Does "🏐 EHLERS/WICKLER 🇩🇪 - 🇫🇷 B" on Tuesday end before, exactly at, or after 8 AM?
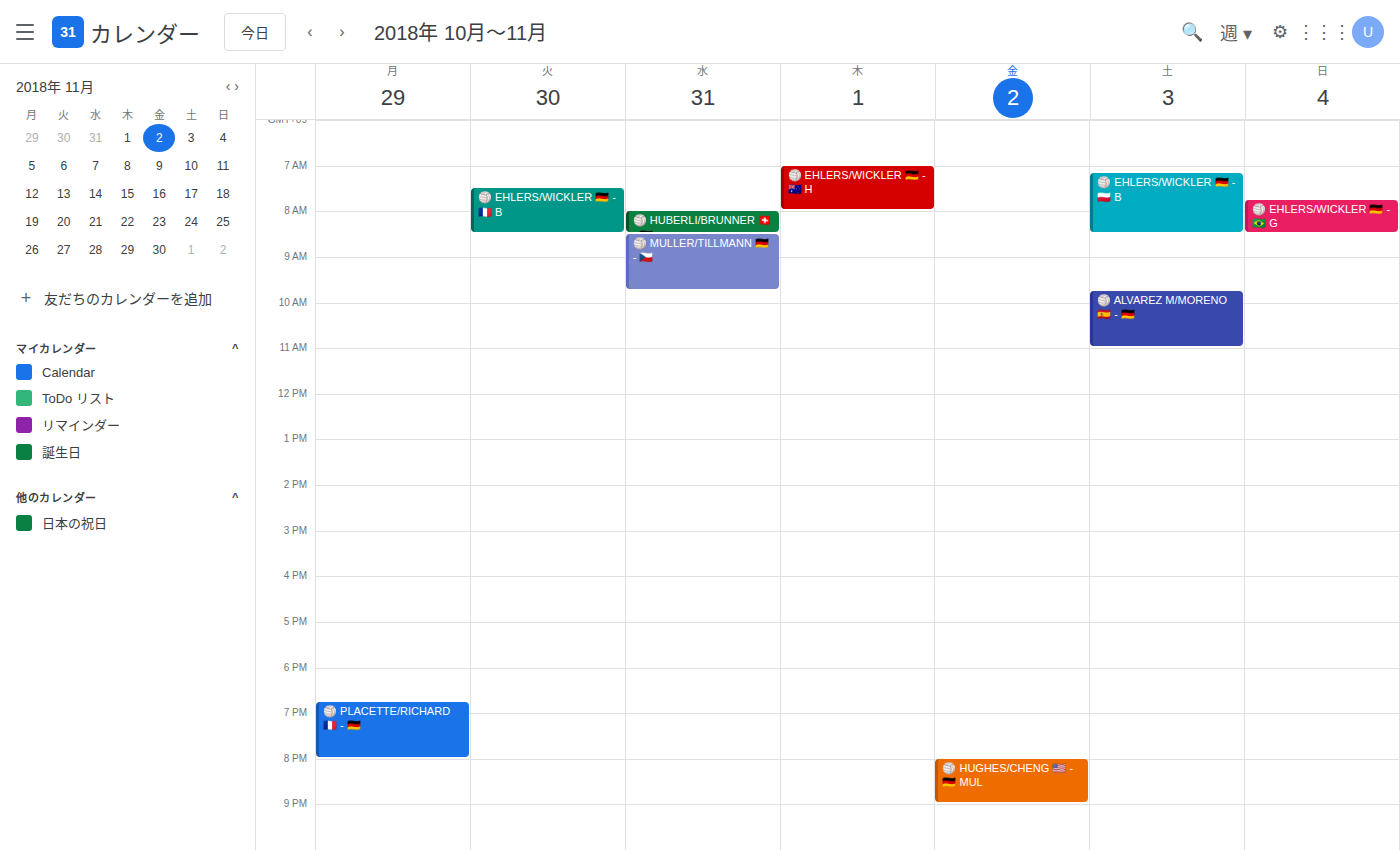
8:30 AM -- after 8 AM, 30 minutes below the 8 AM line.